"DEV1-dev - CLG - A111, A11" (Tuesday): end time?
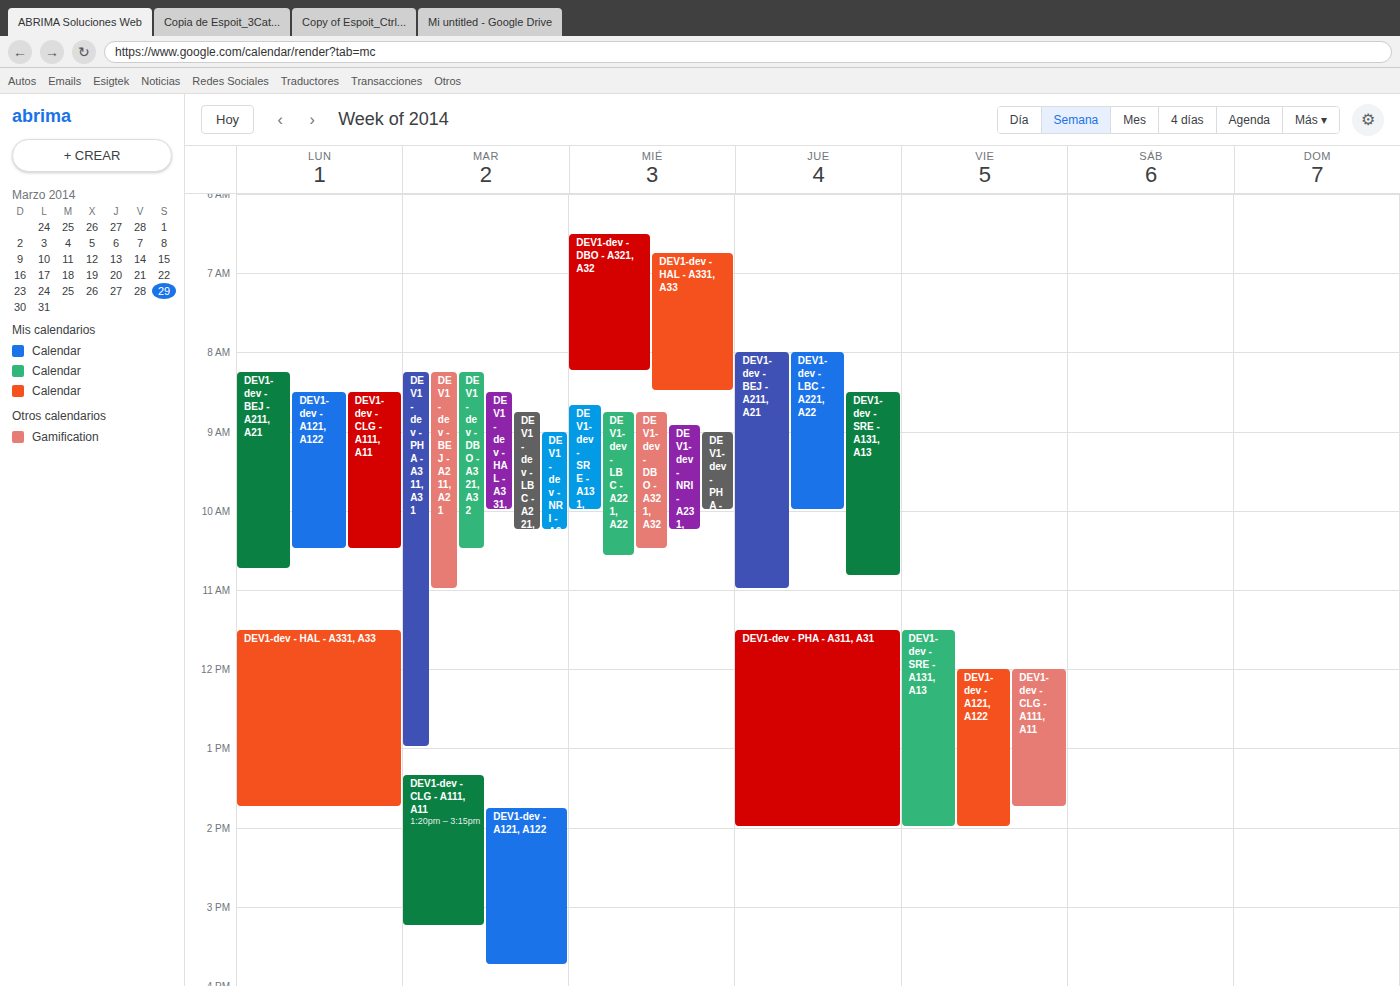
3:15 PM